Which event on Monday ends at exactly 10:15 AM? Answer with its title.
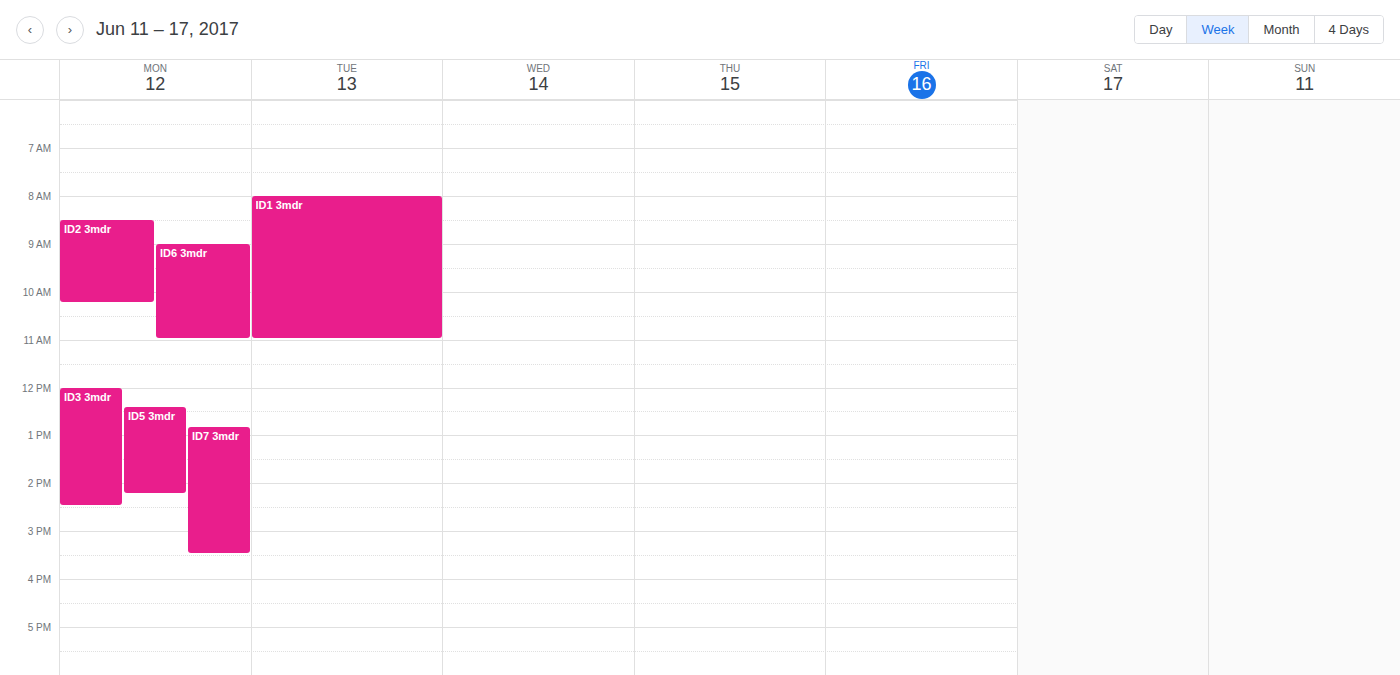
"ID2 3mdr"